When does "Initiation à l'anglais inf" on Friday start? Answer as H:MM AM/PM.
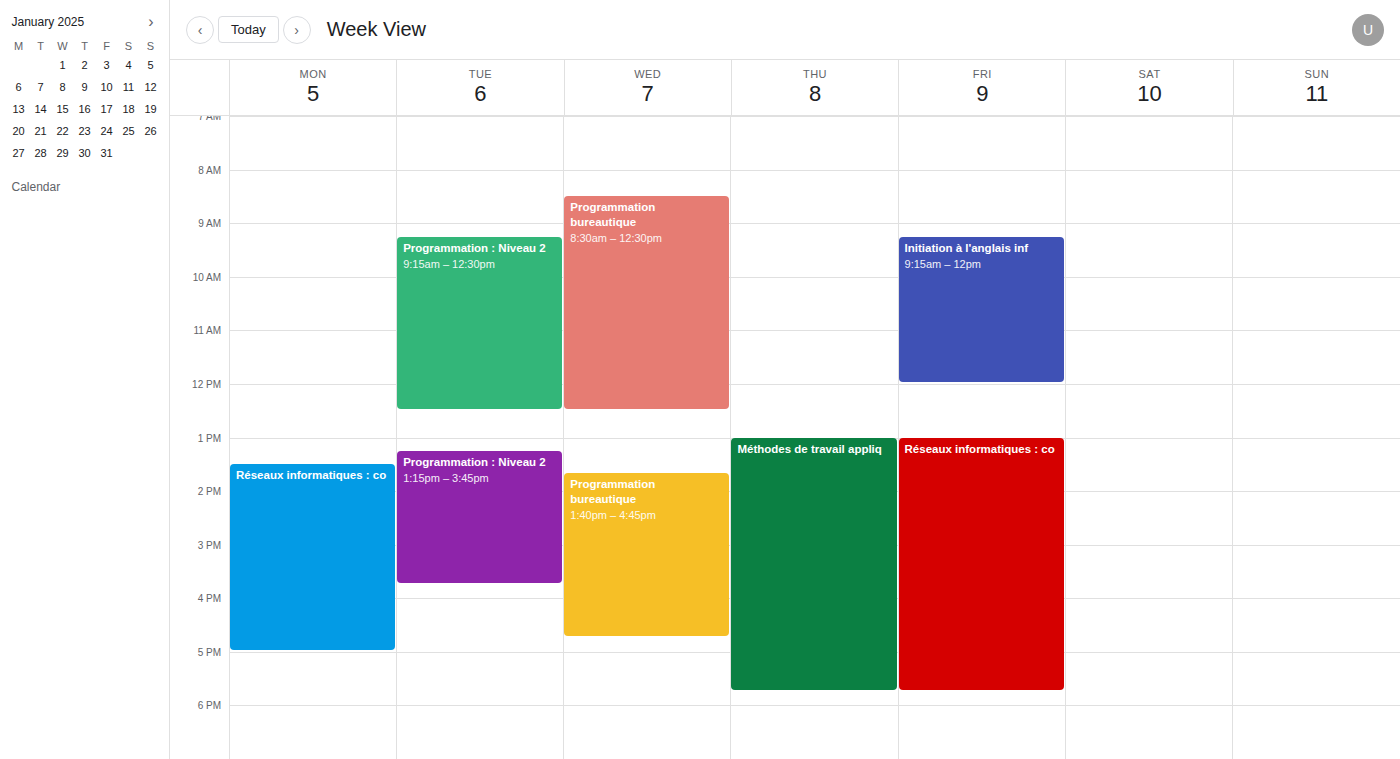
9:15 AM